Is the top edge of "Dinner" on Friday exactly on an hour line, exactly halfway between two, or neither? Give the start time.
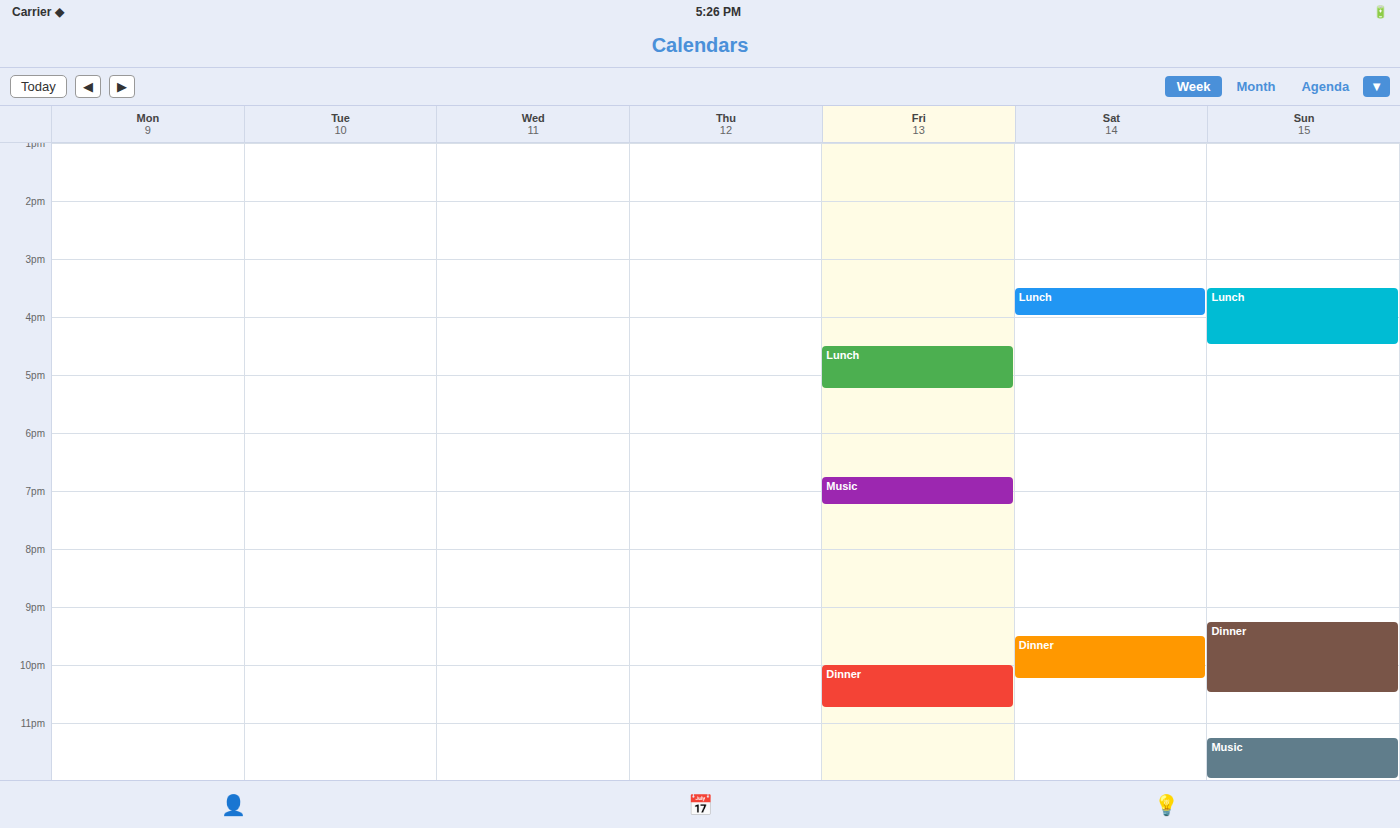
10:00 PM -- exactly on the 10 PM line.